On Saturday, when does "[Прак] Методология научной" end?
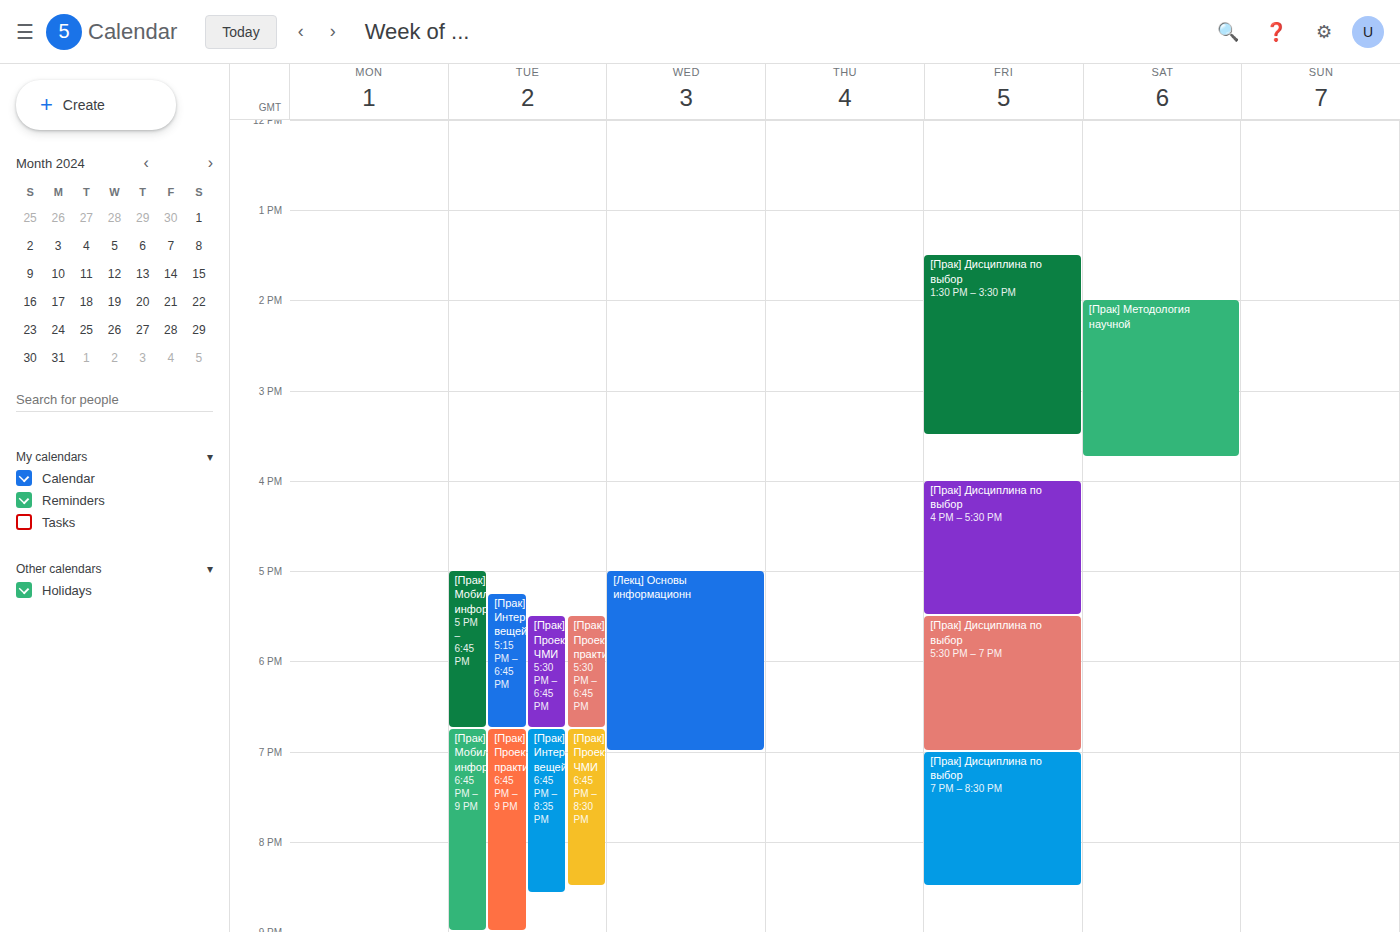
3:45 PM